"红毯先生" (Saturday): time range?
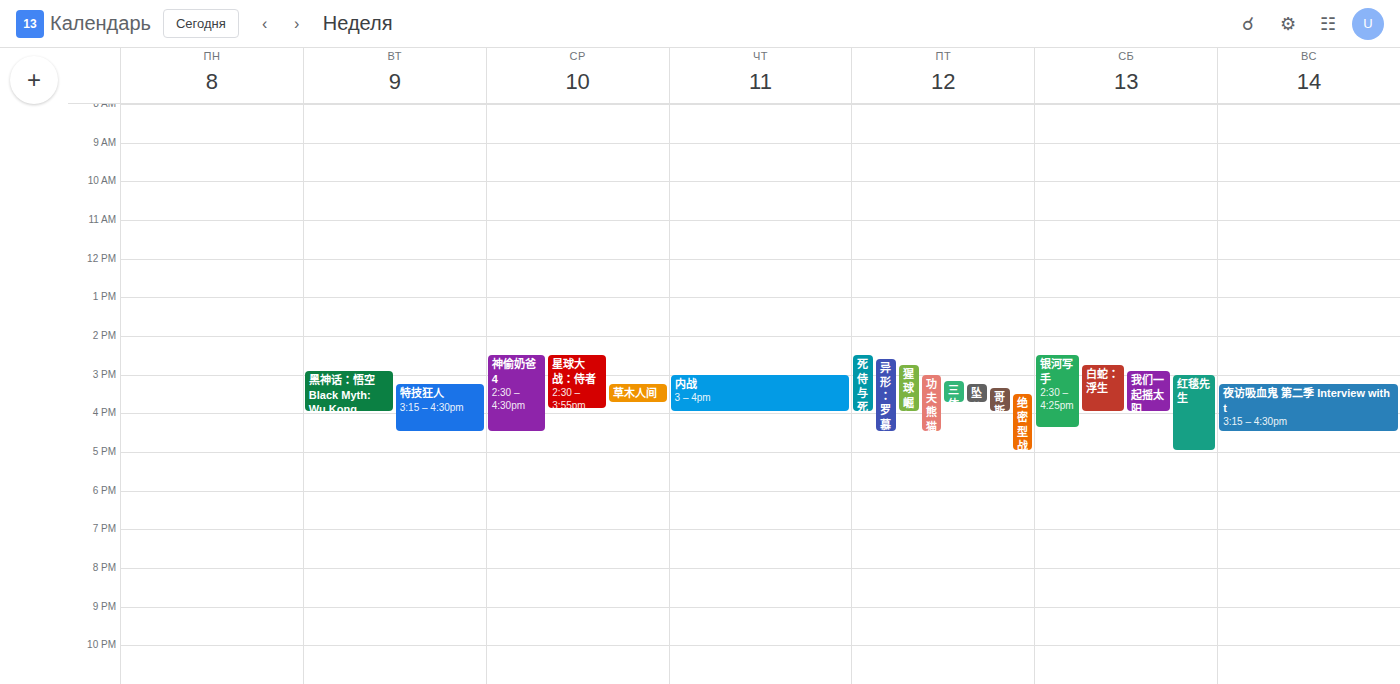
3:00 PM to 5:00 PM